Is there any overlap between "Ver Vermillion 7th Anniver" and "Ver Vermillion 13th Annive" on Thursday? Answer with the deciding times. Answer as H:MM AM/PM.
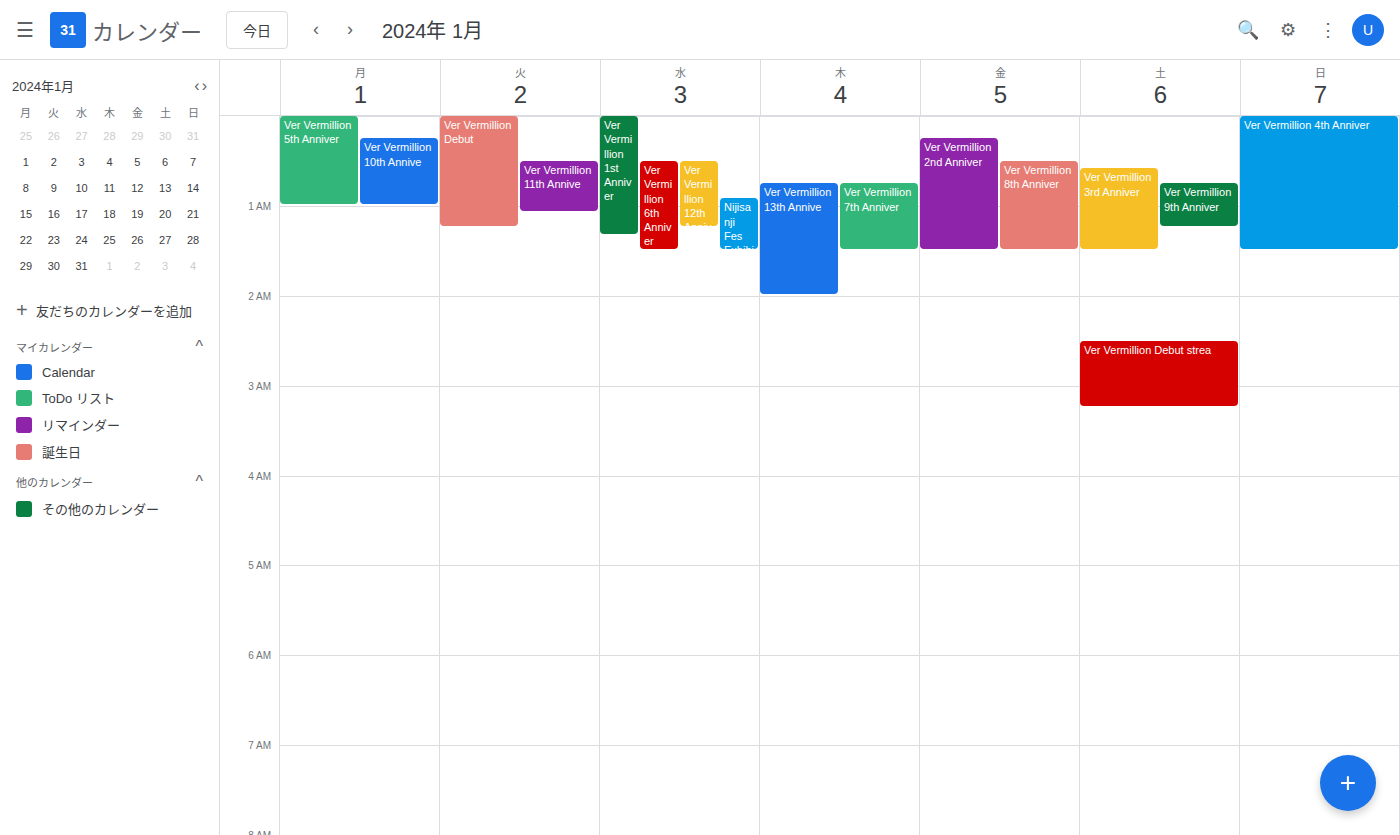
"Ver Vermillion 13th Annive" starts at 12:45 AM, before "Ver Vermillion 7th Anniver" ends at 1:30 AM -- they overlap.